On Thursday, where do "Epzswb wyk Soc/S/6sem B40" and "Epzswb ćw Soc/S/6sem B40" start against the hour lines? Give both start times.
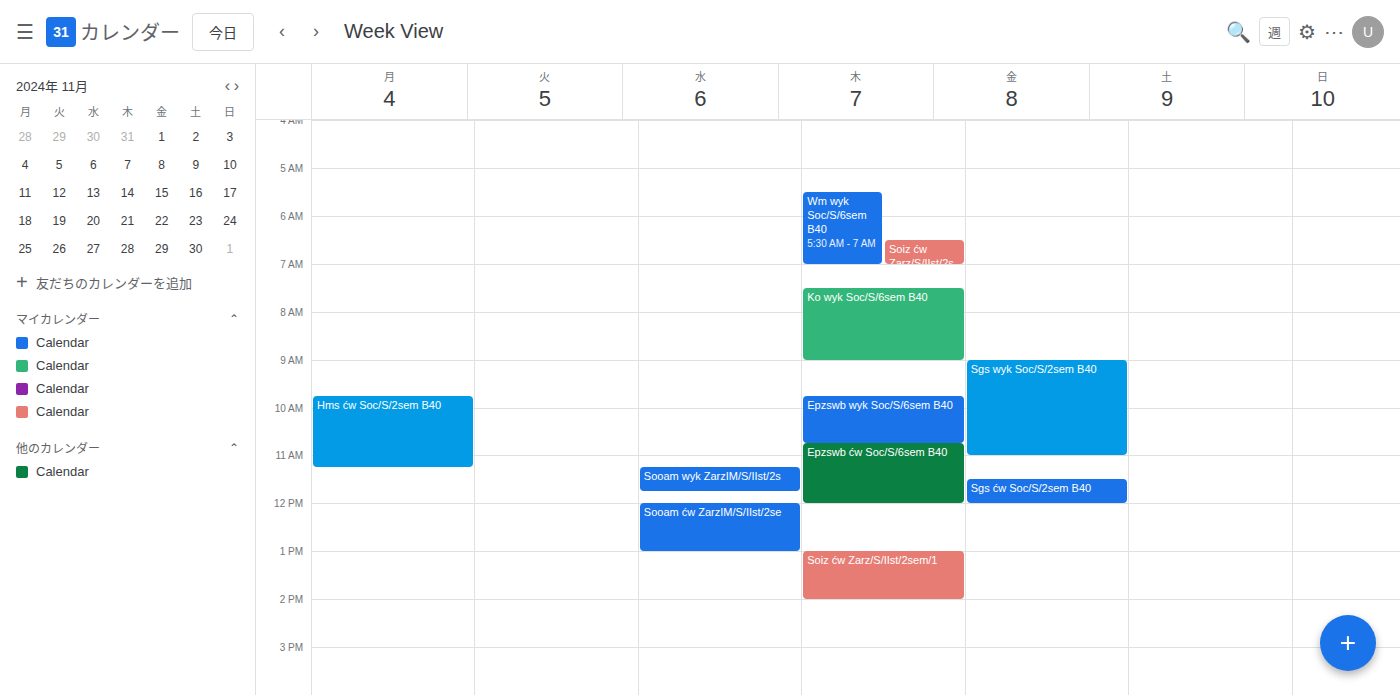
"Epzswb wyk Soc/S/6sem B40": 9:45 AM, neither: three quarters of the way from the 9 AM line to the 10 AM line. "Epzswb ćw Soc/S/6sem B40": 10:45 AM, neither: three quarters of the way from the 10 AM line to the 11 AM line.